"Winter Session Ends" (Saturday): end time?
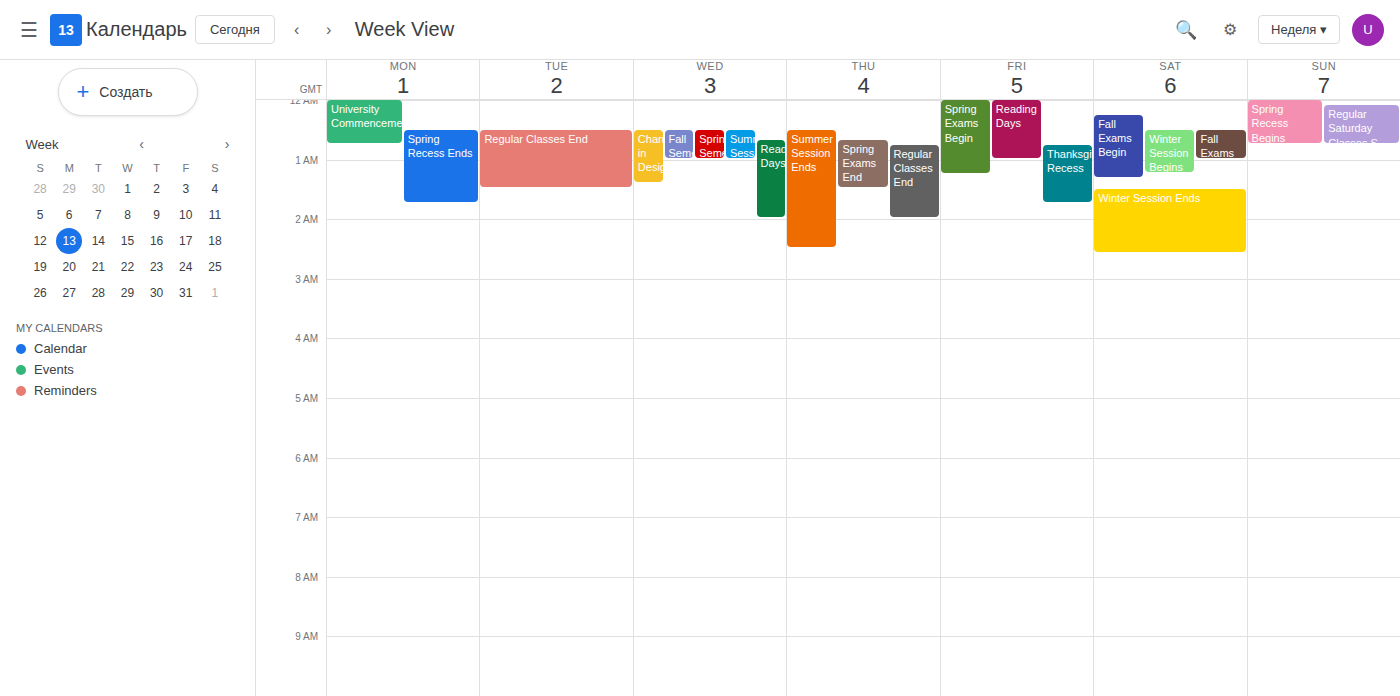
02:35